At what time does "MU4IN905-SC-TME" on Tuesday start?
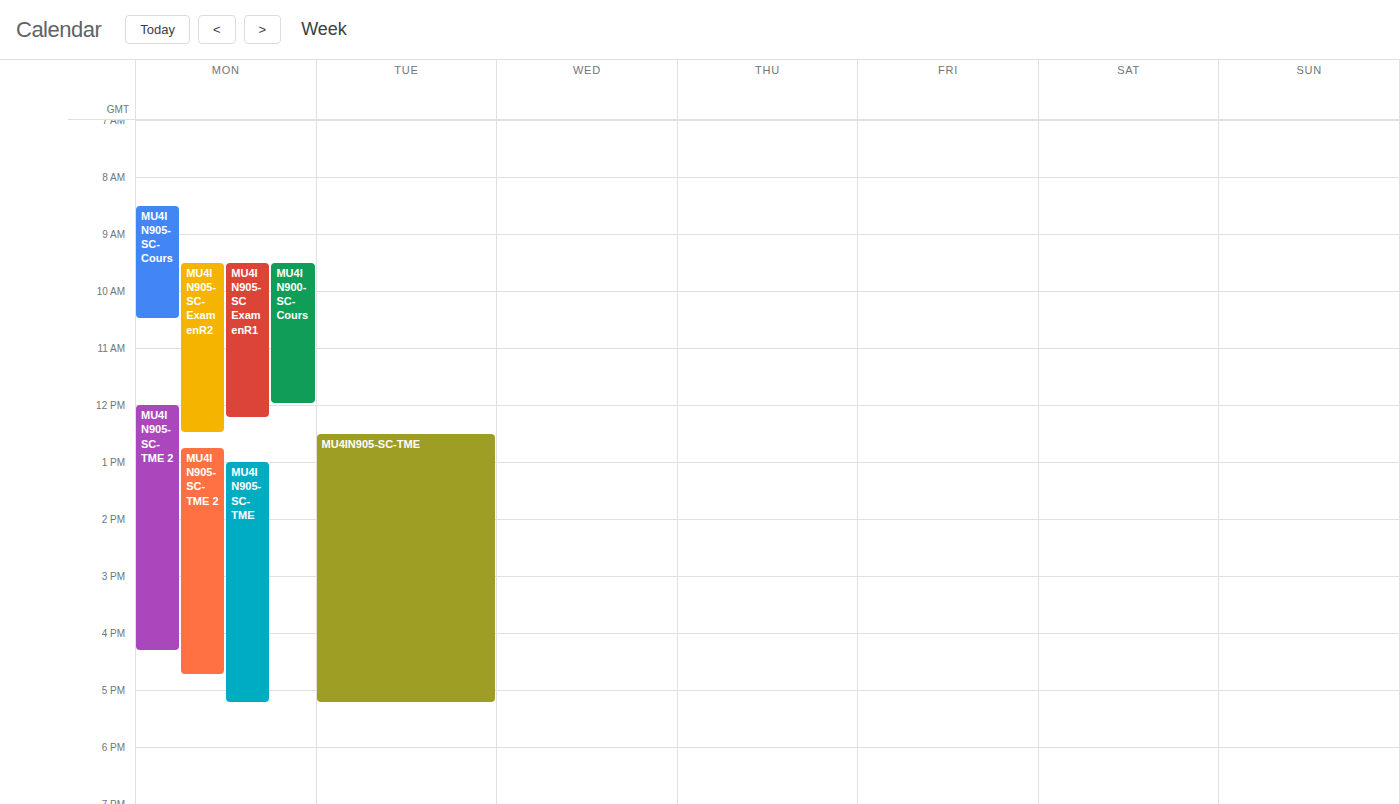
12:30 PM